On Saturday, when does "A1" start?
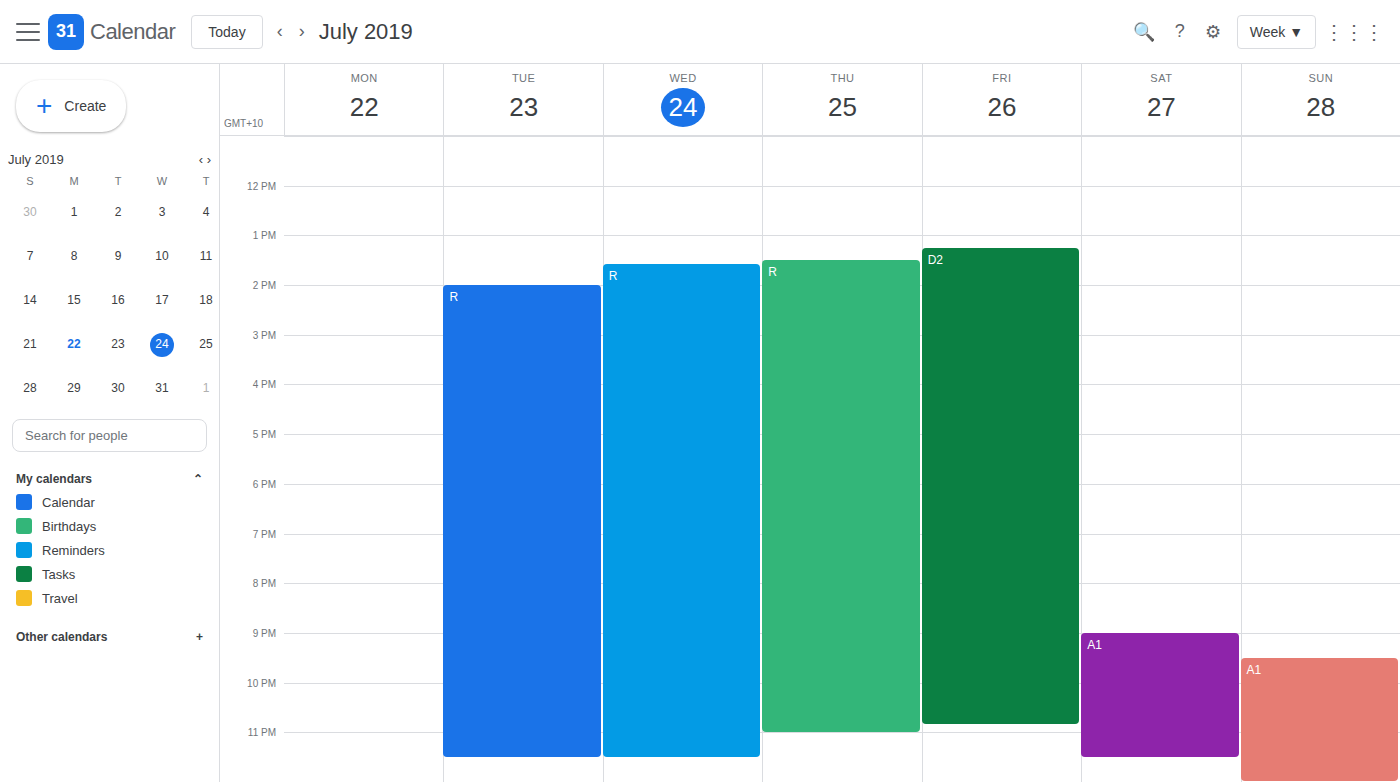
21:00